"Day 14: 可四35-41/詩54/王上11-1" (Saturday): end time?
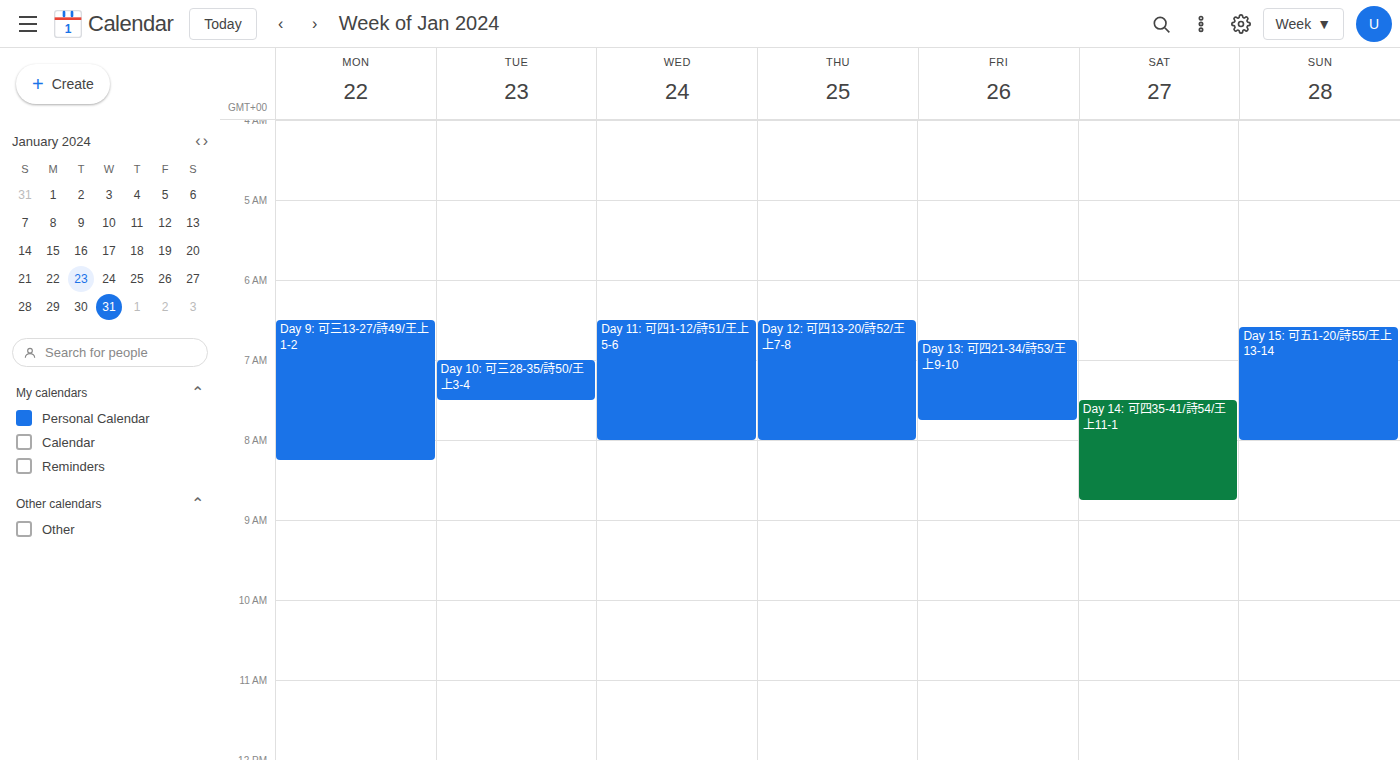
8:45 AM